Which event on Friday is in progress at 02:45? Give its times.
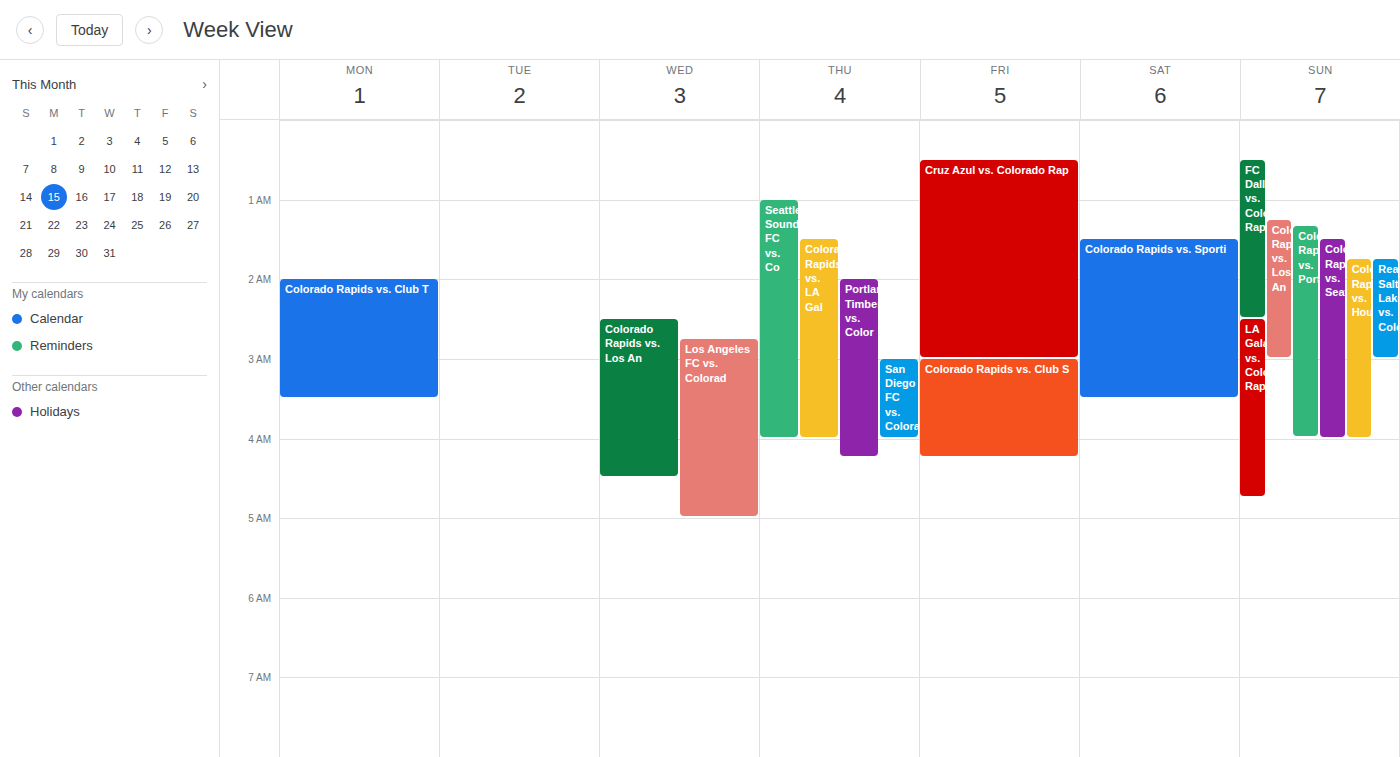
"Cruz Azul vs. Colorado Rap", 00:30 to 03:00